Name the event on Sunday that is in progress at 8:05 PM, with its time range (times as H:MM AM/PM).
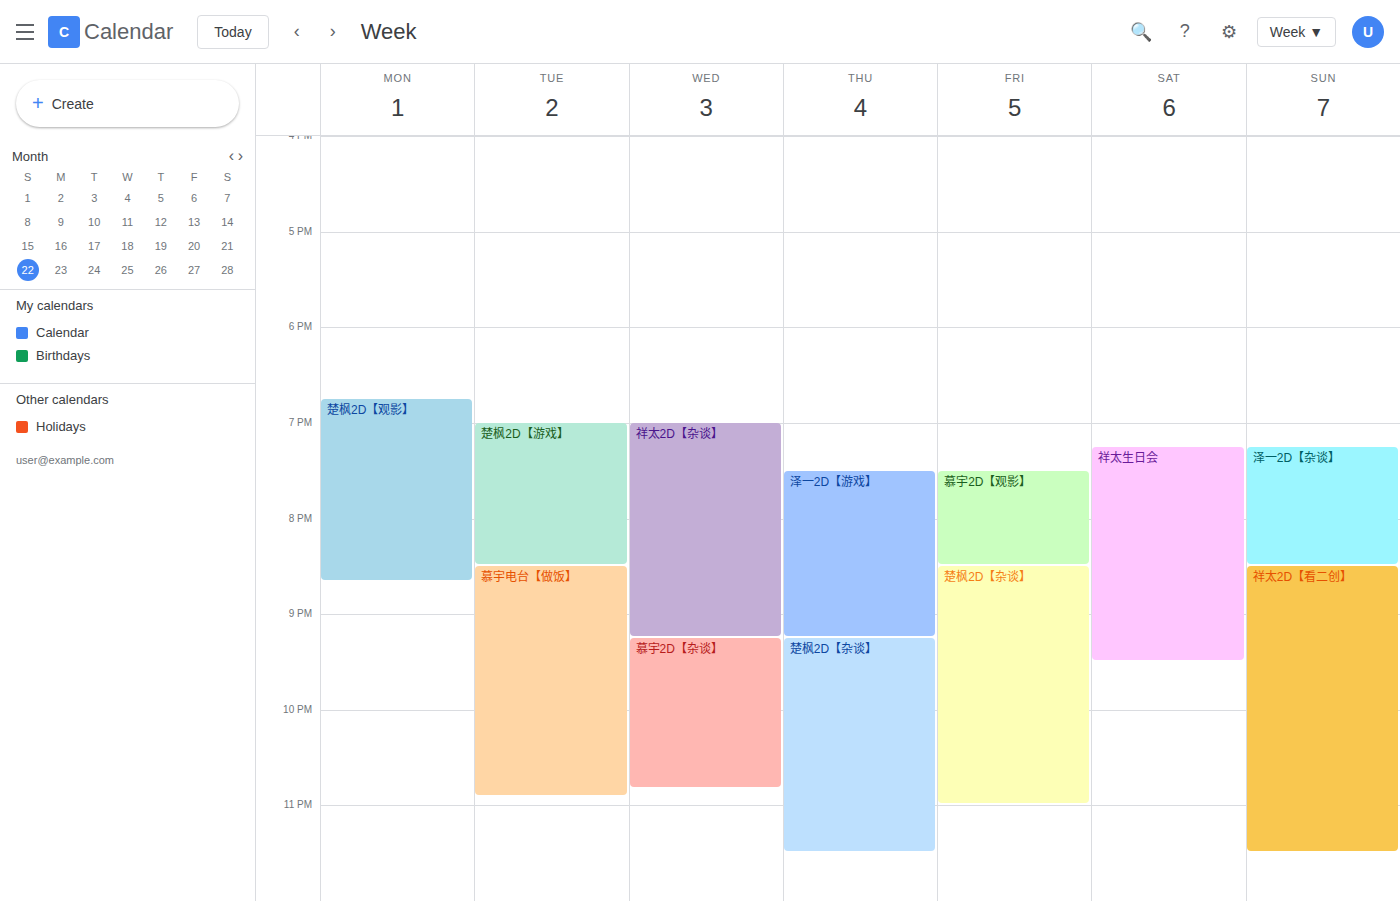
"泽一2D【杂谈】", 7:15 PM to 8:30 PM